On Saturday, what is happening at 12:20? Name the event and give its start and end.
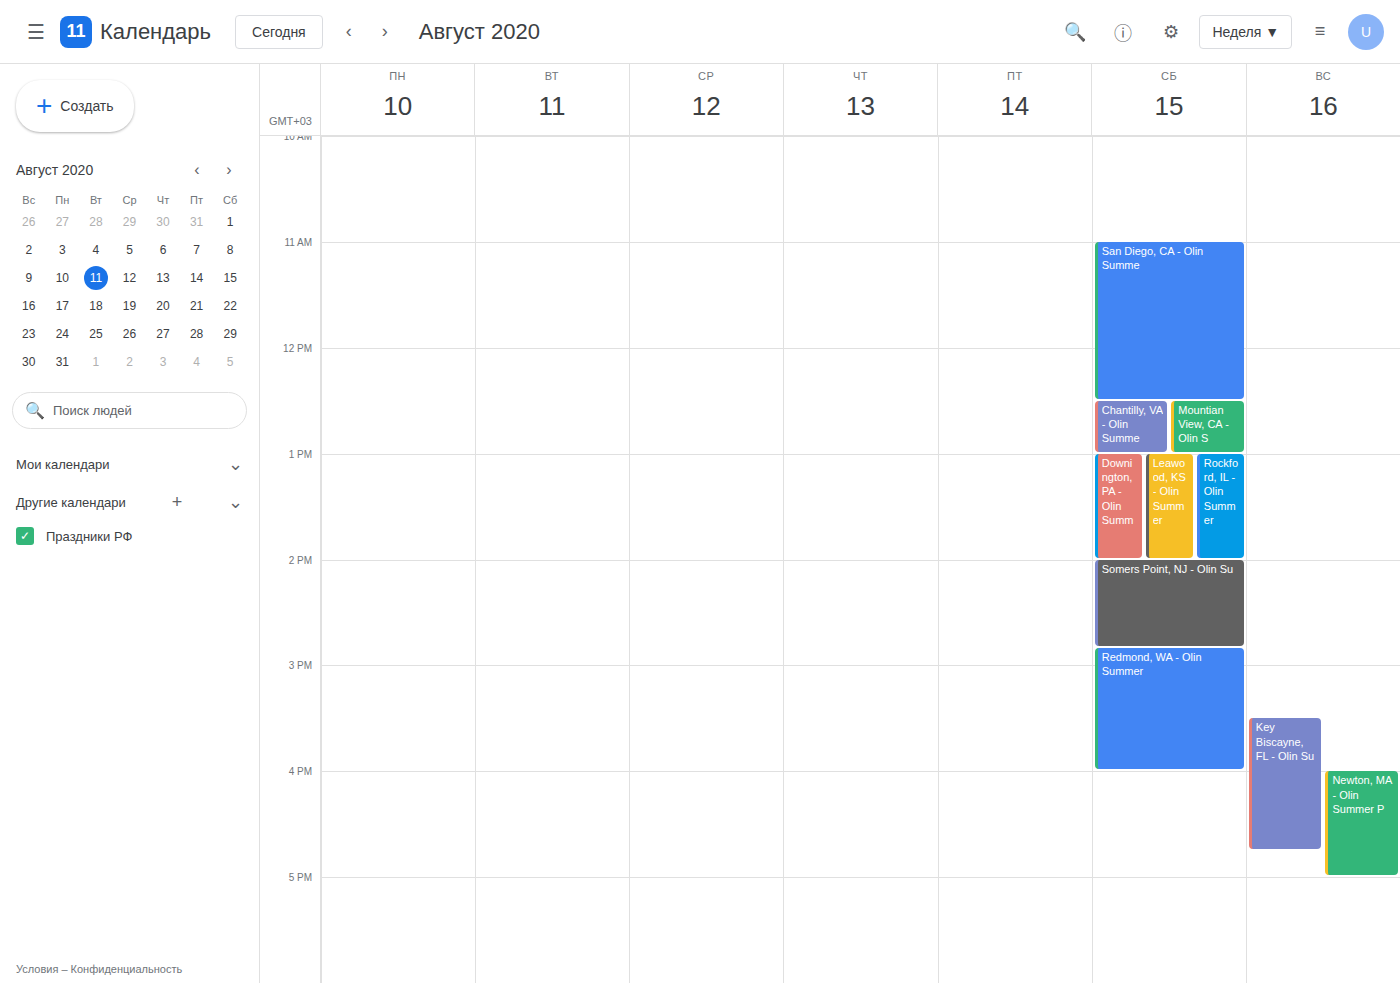
"San Diego, CA - Olin Summe", 11:00 to 12:30